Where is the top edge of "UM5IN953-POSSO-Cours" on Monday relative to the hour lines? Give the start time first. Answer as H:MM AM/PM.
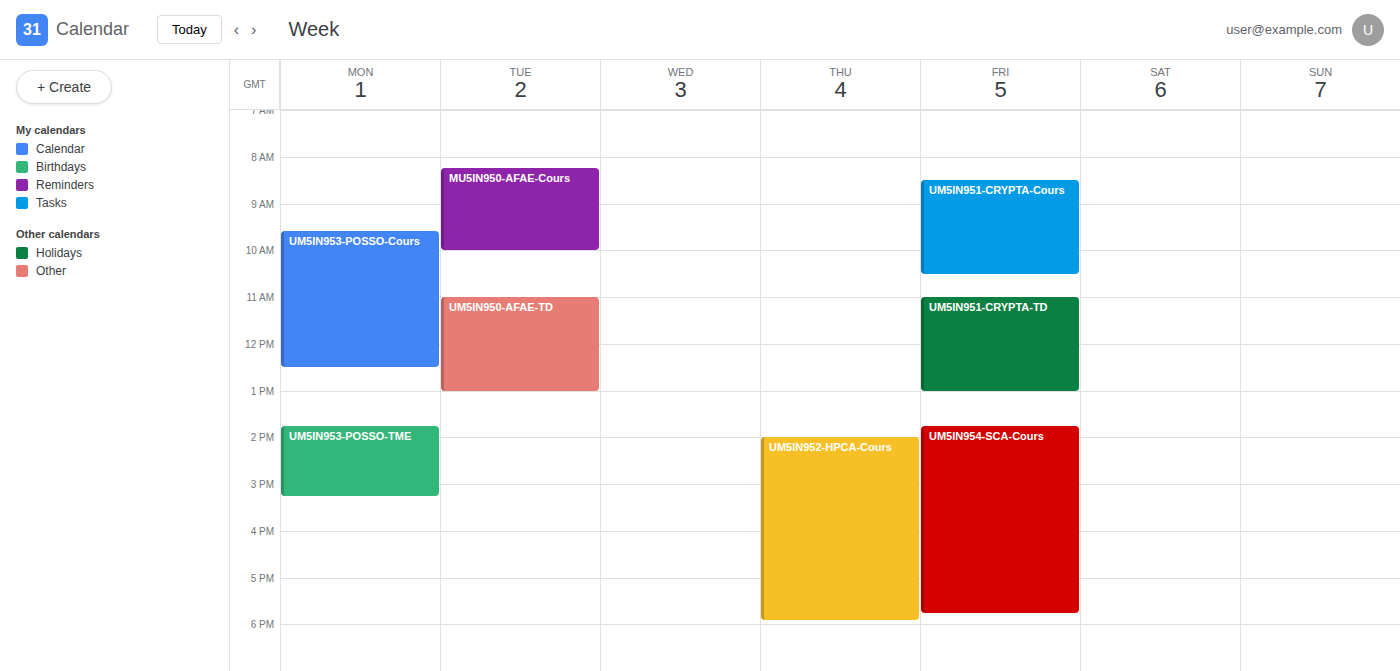
9:35 AM -- neither: 35 minutes below the 9 AM line and 25 minutes above the 10 AM line.